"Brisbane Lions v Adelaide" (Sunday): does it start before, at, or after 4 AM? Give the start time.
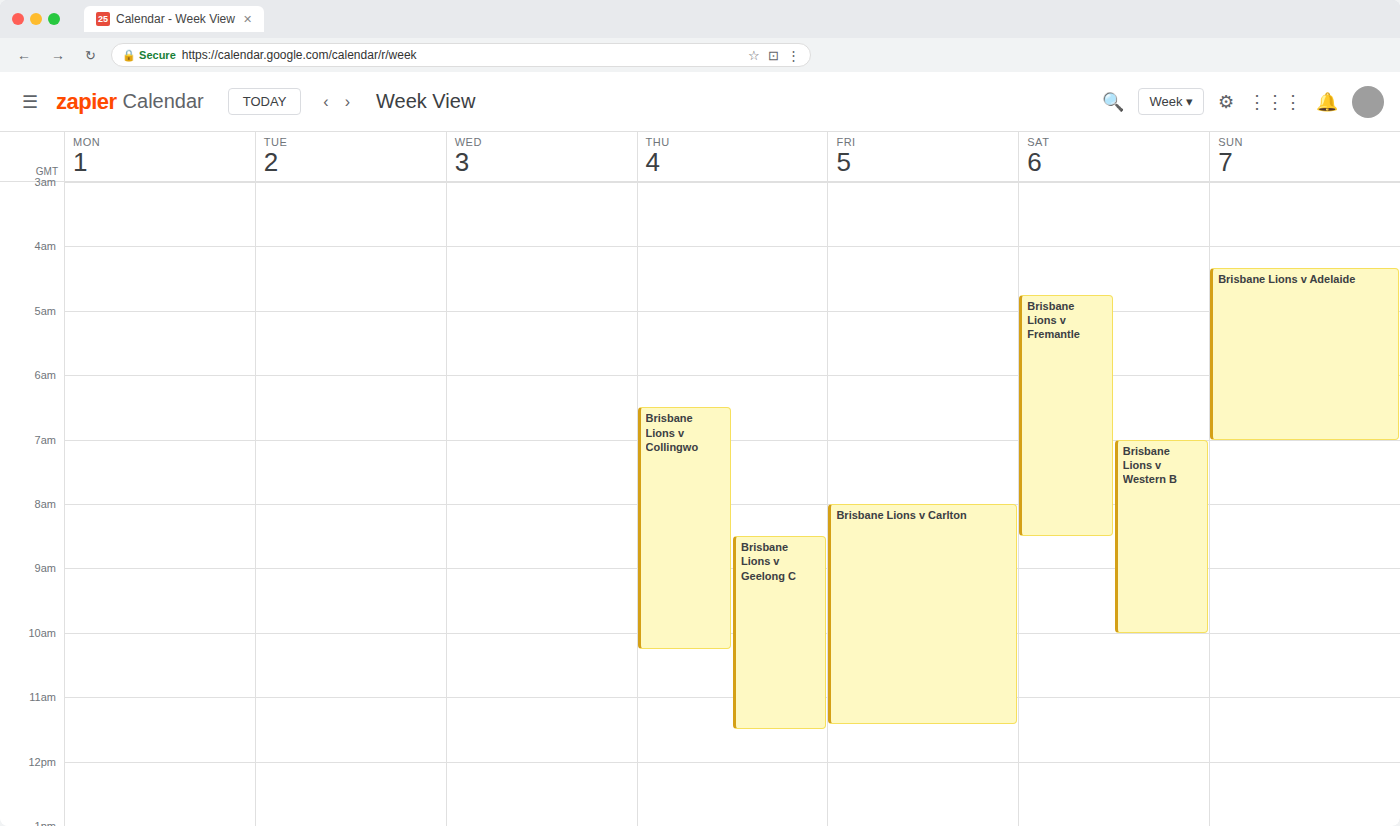
4:20 AM -- after 4 AM, 20 minutes below the 4 AM line.